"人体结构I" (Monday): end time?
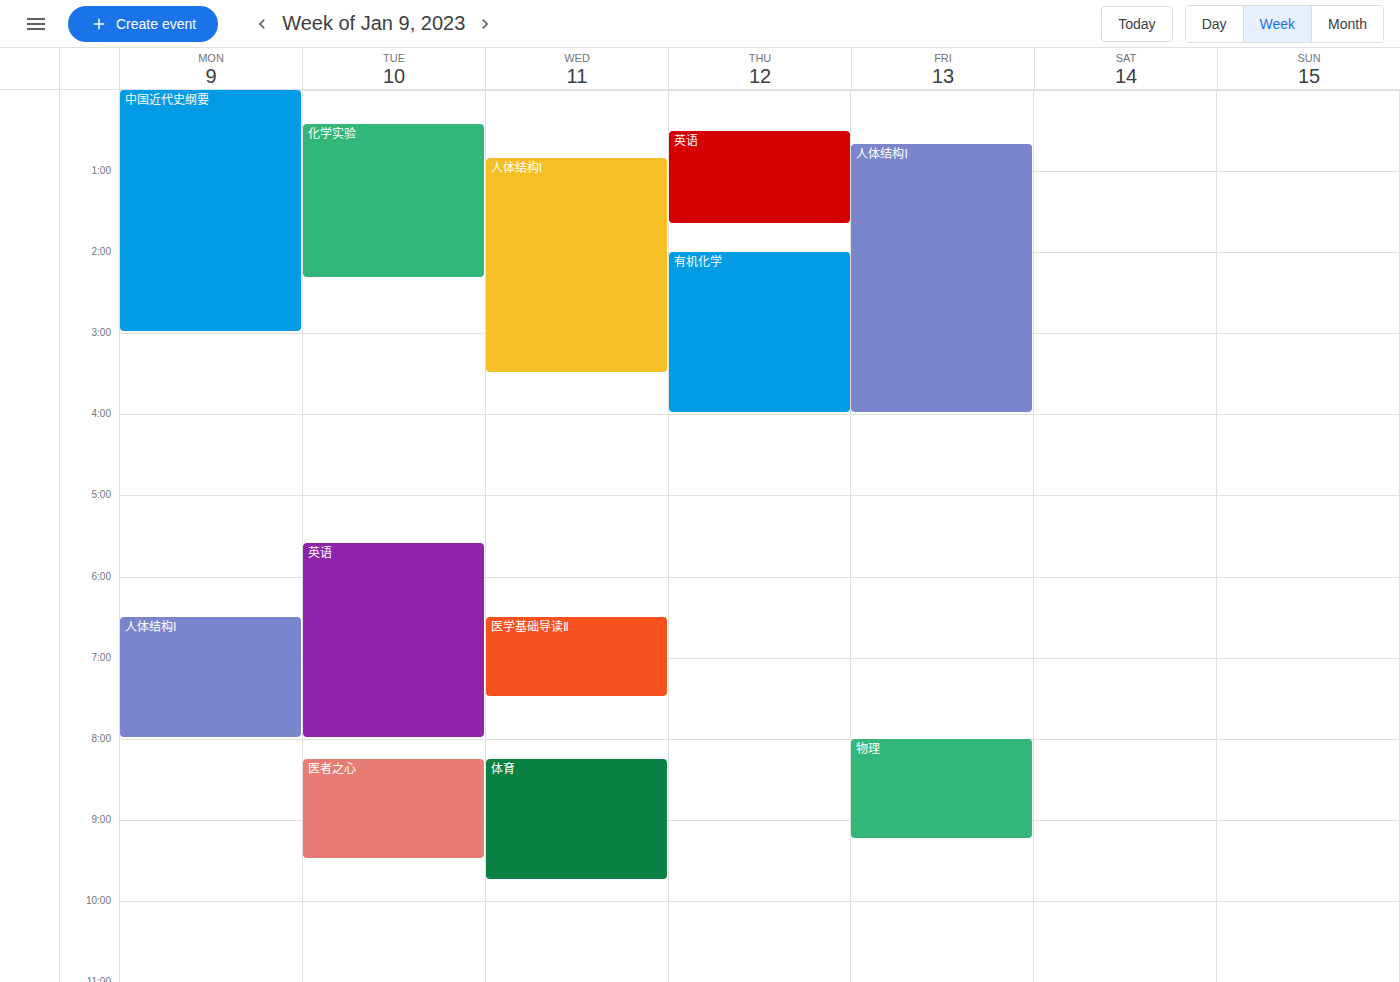
8:00 AM